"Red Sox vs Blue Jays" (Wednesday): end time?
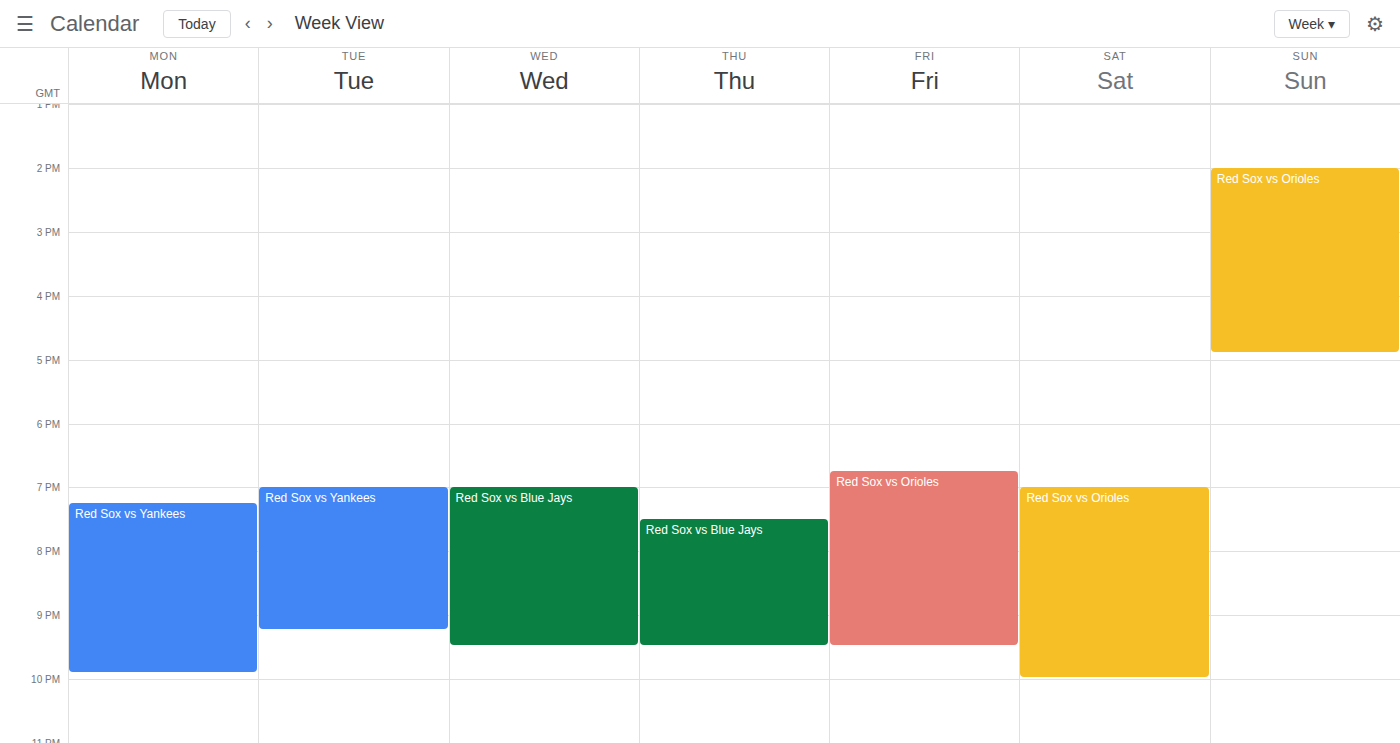
9:30 PM